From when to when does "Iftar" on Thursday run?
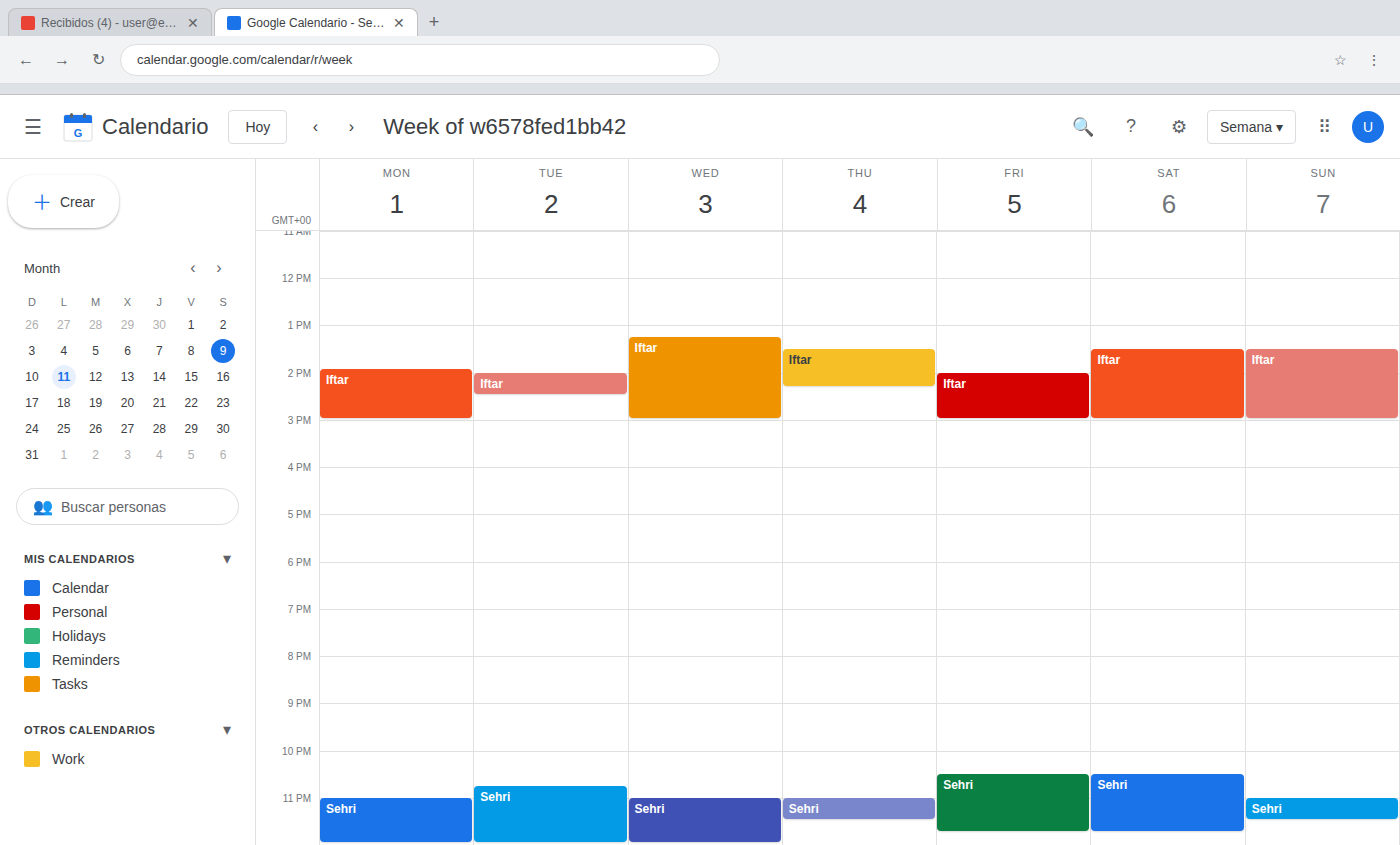
1:30 PM to 2:20 PM